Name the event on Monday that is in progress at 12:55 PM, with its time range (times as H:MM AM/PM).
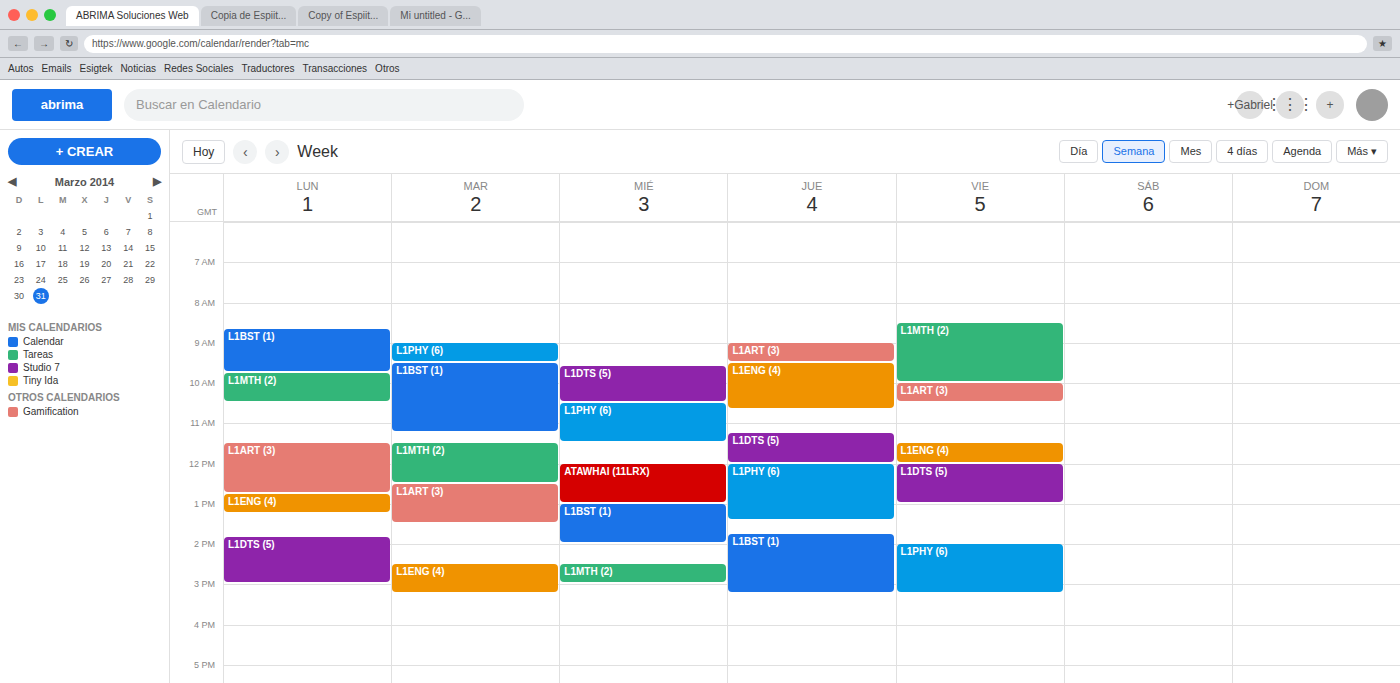
"L1ENG (4)", 12:45 PM to 1:15 PM